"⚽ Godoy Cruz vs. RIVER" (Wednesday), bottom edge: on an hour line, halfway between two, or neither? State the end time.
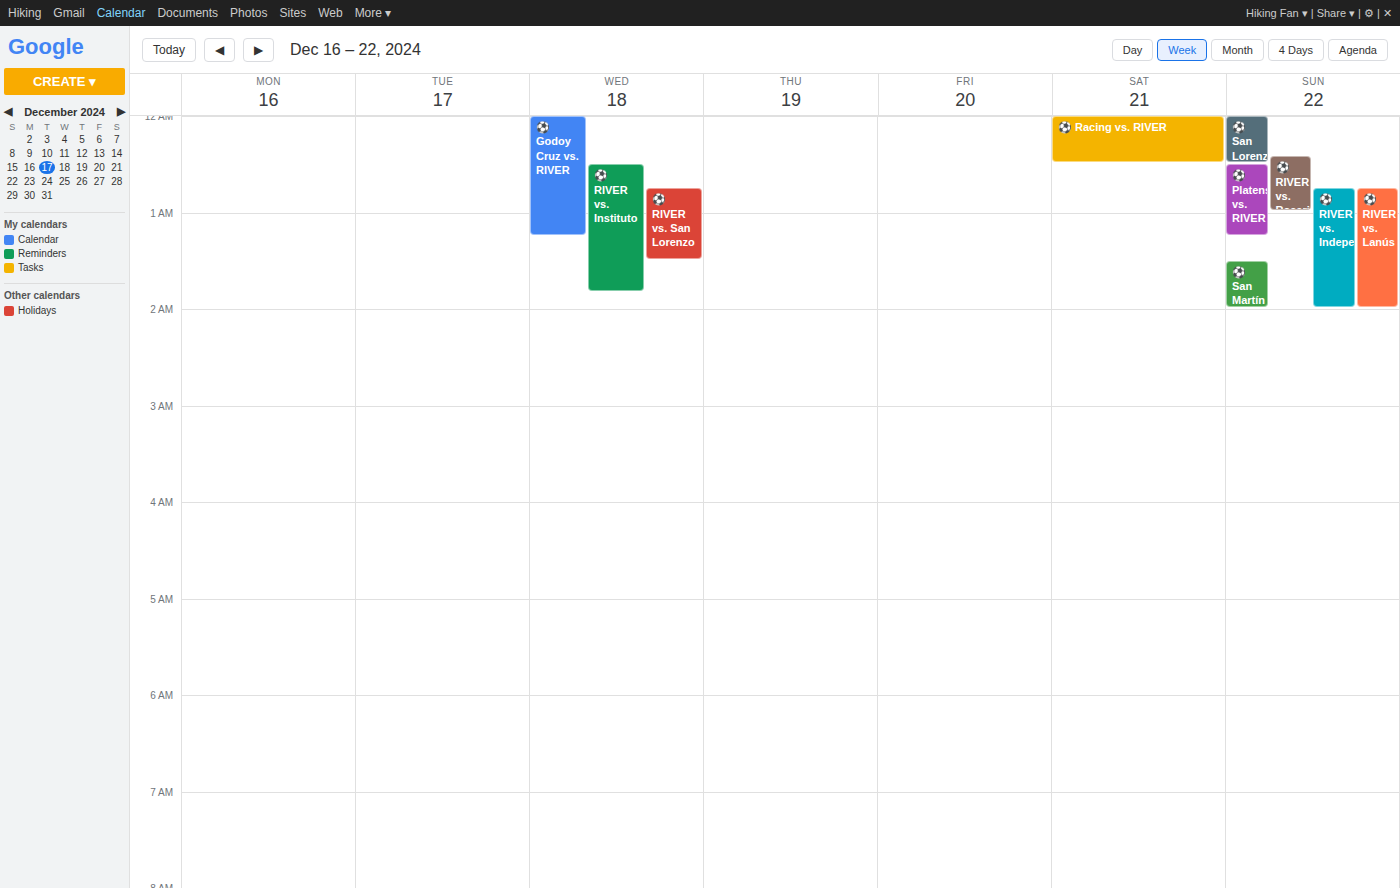
1:15 AM -- neither: a quarter of the way from the 1 AM line to the 2 AM line.